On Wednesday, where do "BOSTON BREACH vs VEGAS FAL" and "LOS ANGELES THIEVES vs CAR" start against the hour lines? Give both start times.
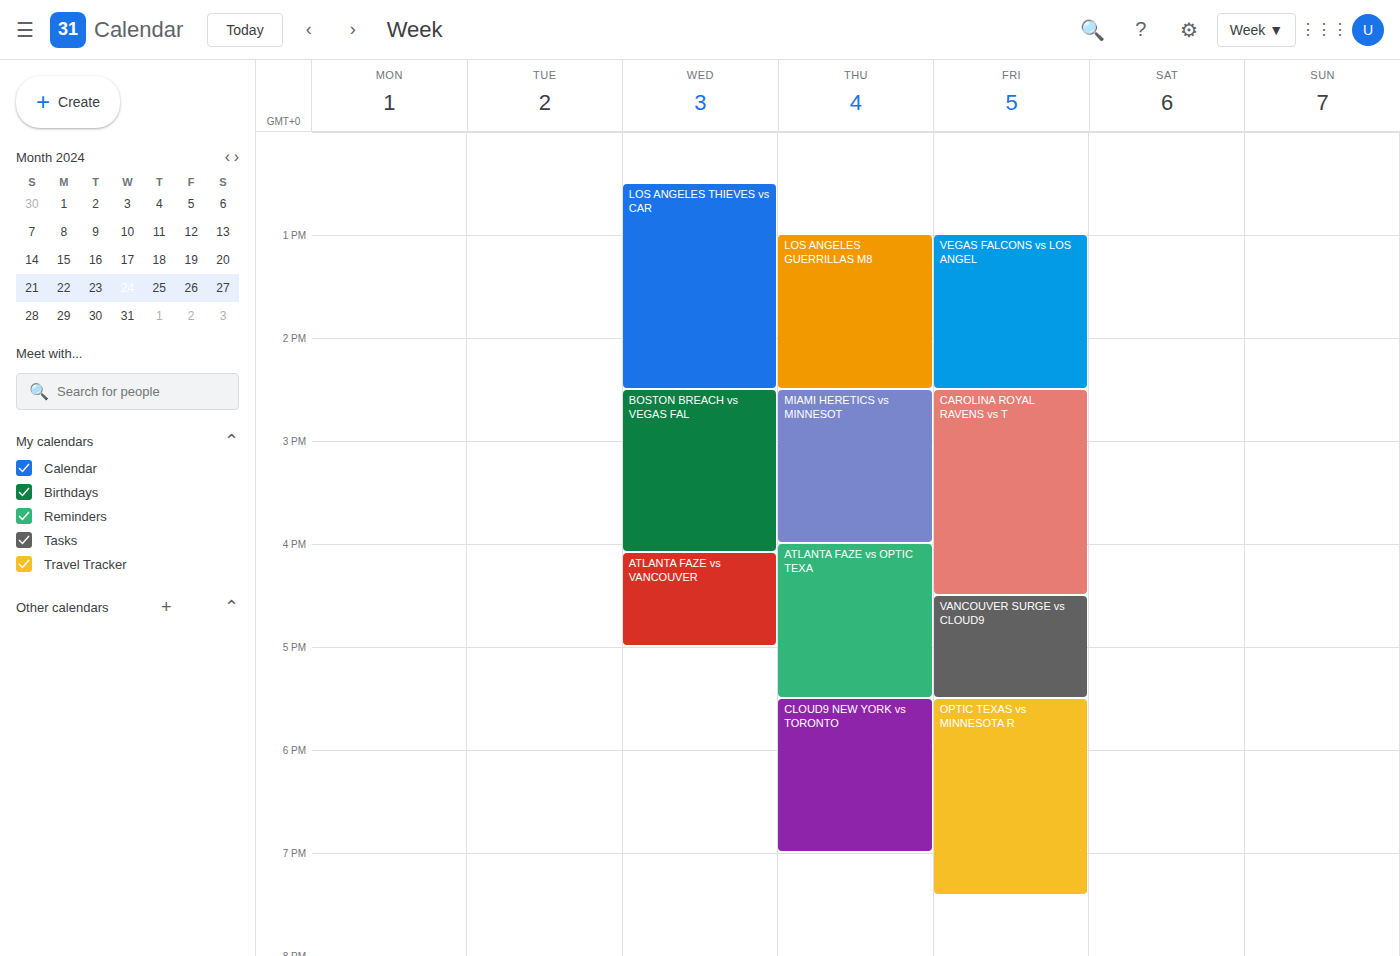
"BOSTON BREACH vs VEGAS FAL": 2:30 PM, halfway between the 2 PM and 3 PM lines. "LOS ANGELES THIEVES vs CAR": 12:30 PM, halfway between the 12 PM and 1 PM lines.